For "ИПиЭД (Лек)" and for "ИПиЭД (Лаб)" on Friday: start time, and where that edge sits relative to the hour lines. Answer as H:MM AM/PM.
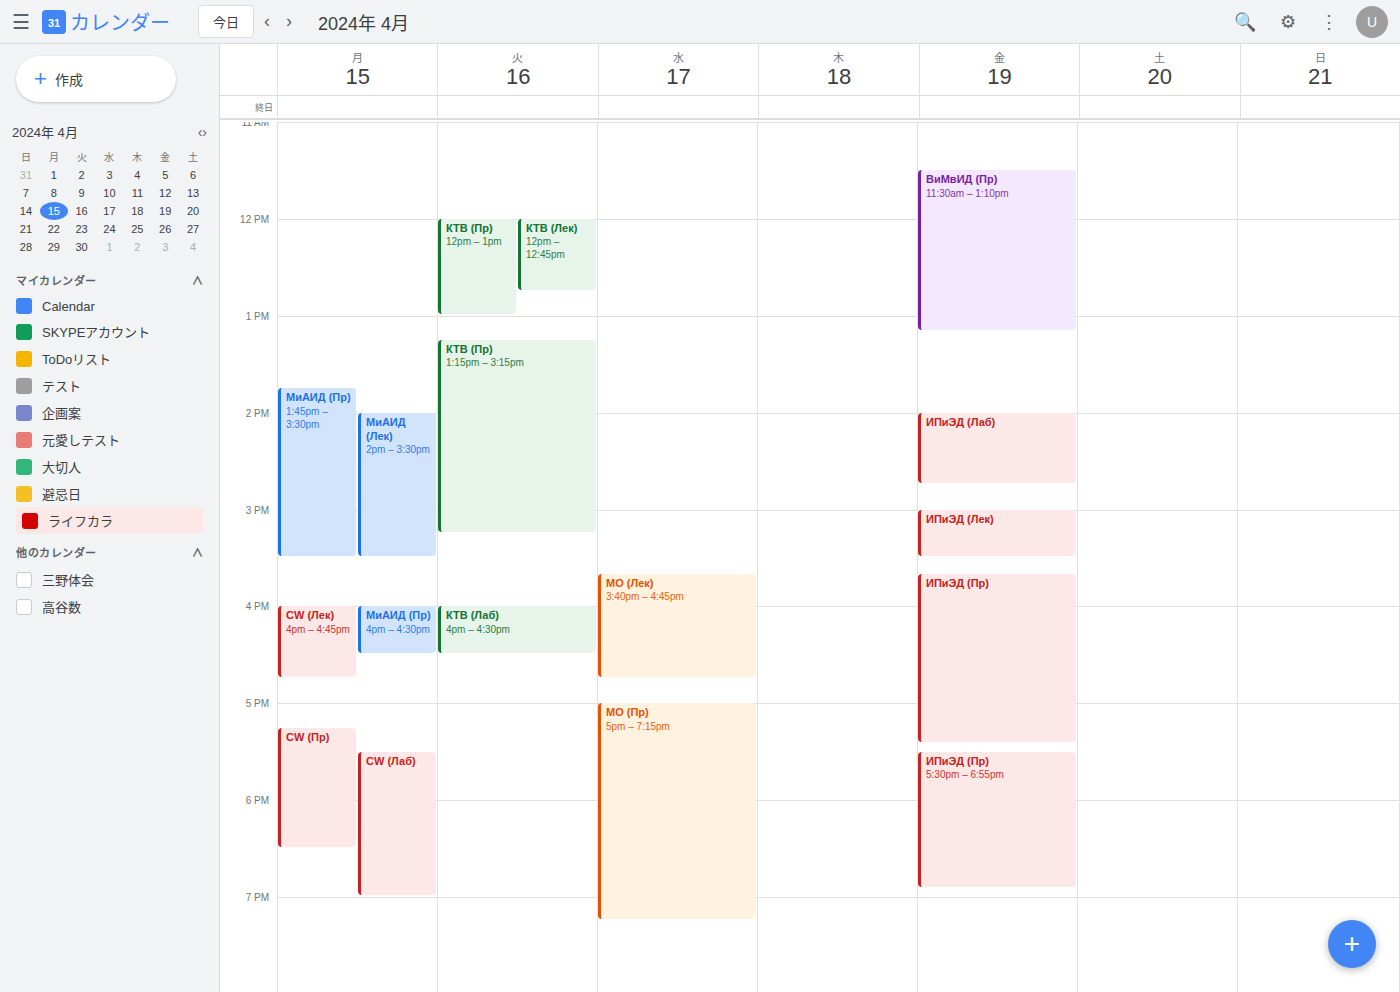
"ИПиЭД (Лек)": 3:00 PM, exactly on the 3 PM line. "ИПиЭД (Лаб)": 2:00 PM, exactly on the 2 PM line.